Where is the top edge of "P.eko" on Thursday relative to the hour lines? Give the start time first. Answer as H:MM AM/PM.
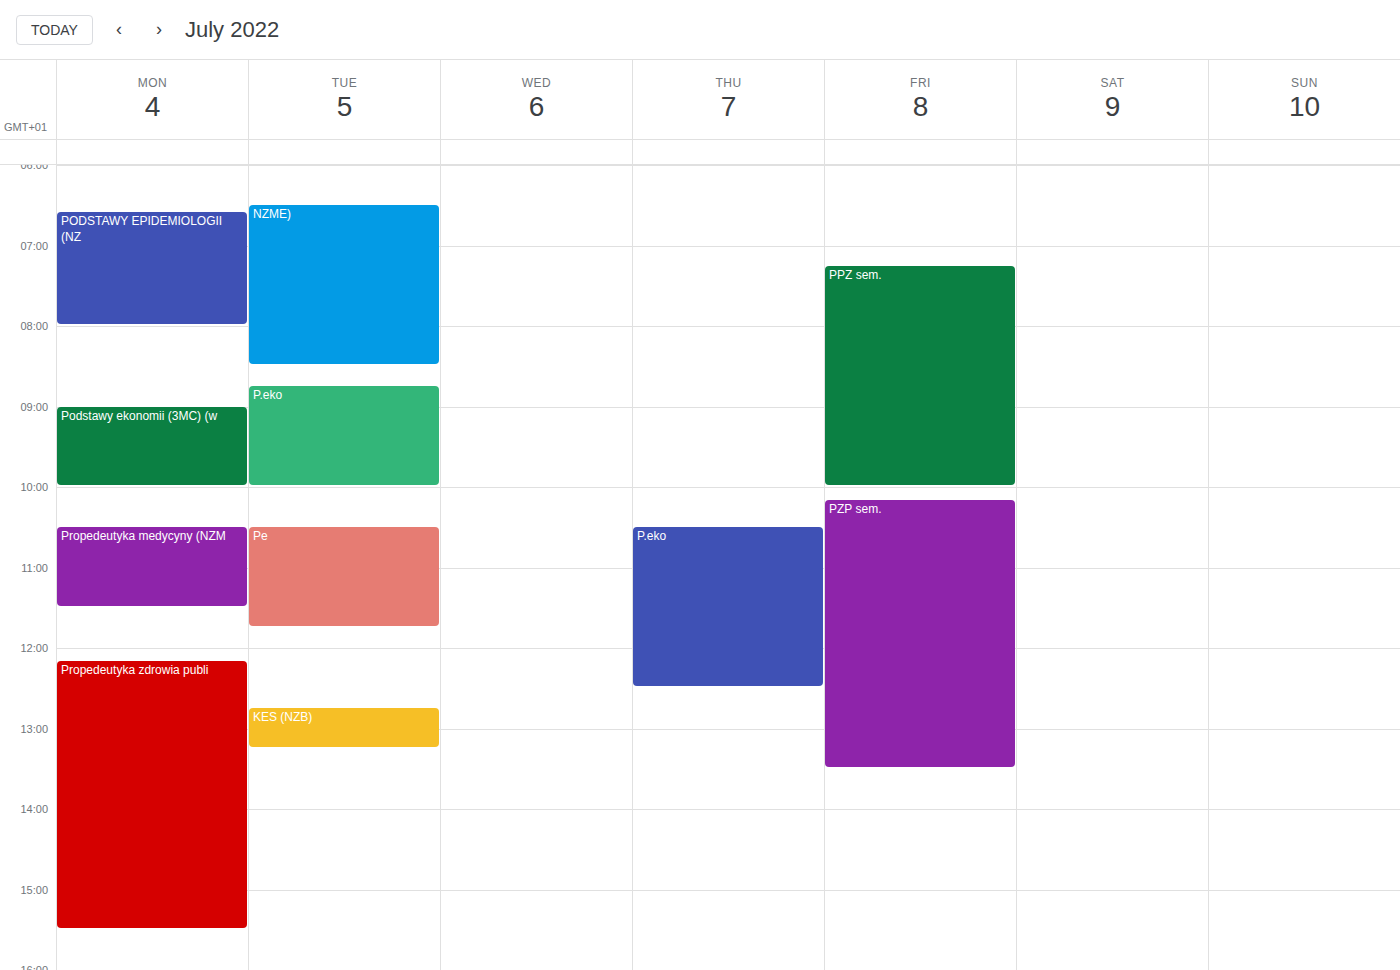
10:30 AM -- halfway between the 10 AM and 11 AM lines.